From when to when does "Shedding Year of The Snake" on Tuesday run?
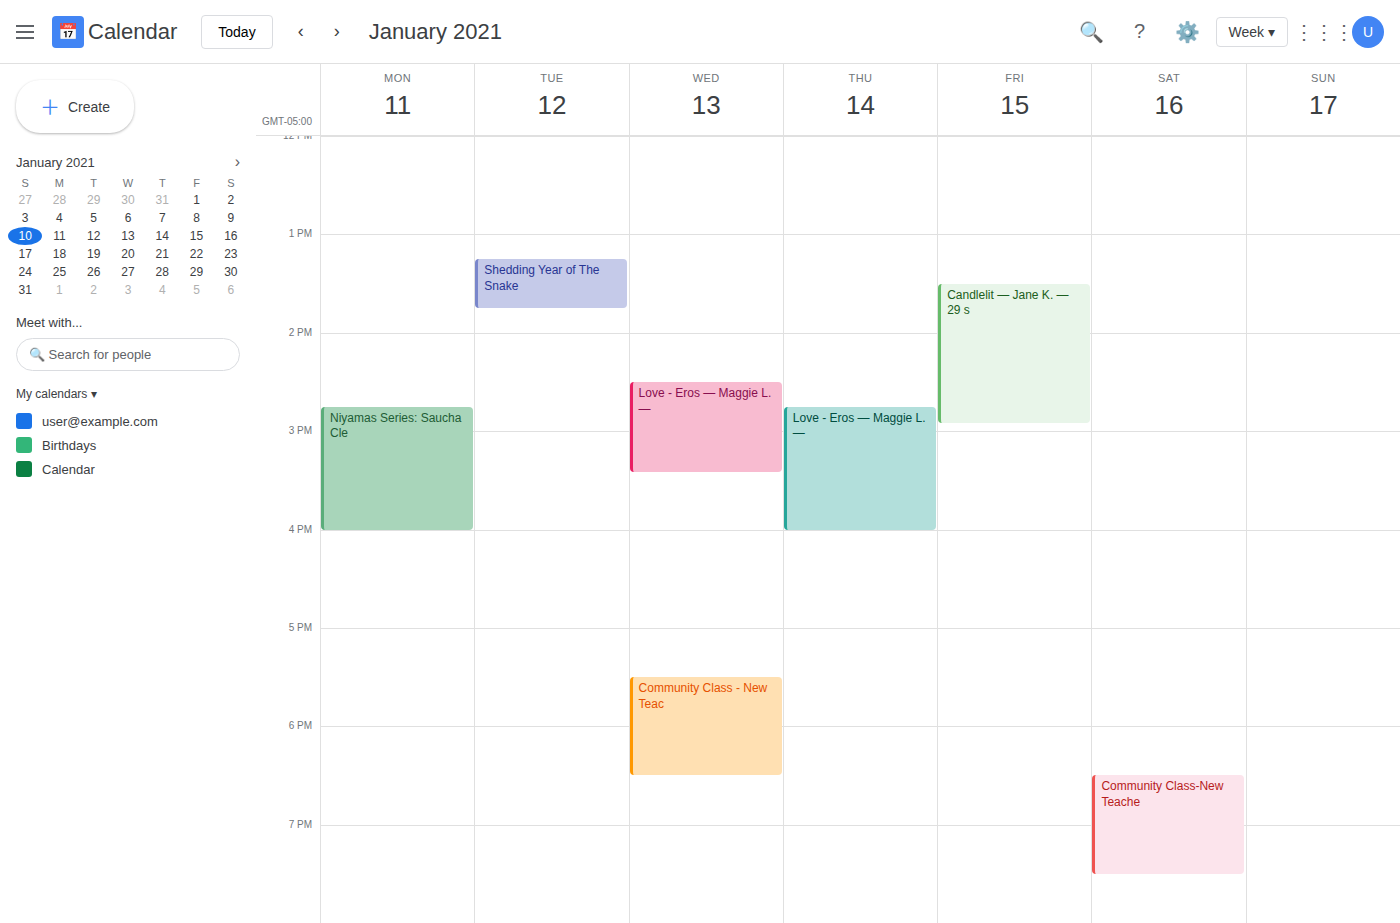
1:15 PM to 1:45 PM